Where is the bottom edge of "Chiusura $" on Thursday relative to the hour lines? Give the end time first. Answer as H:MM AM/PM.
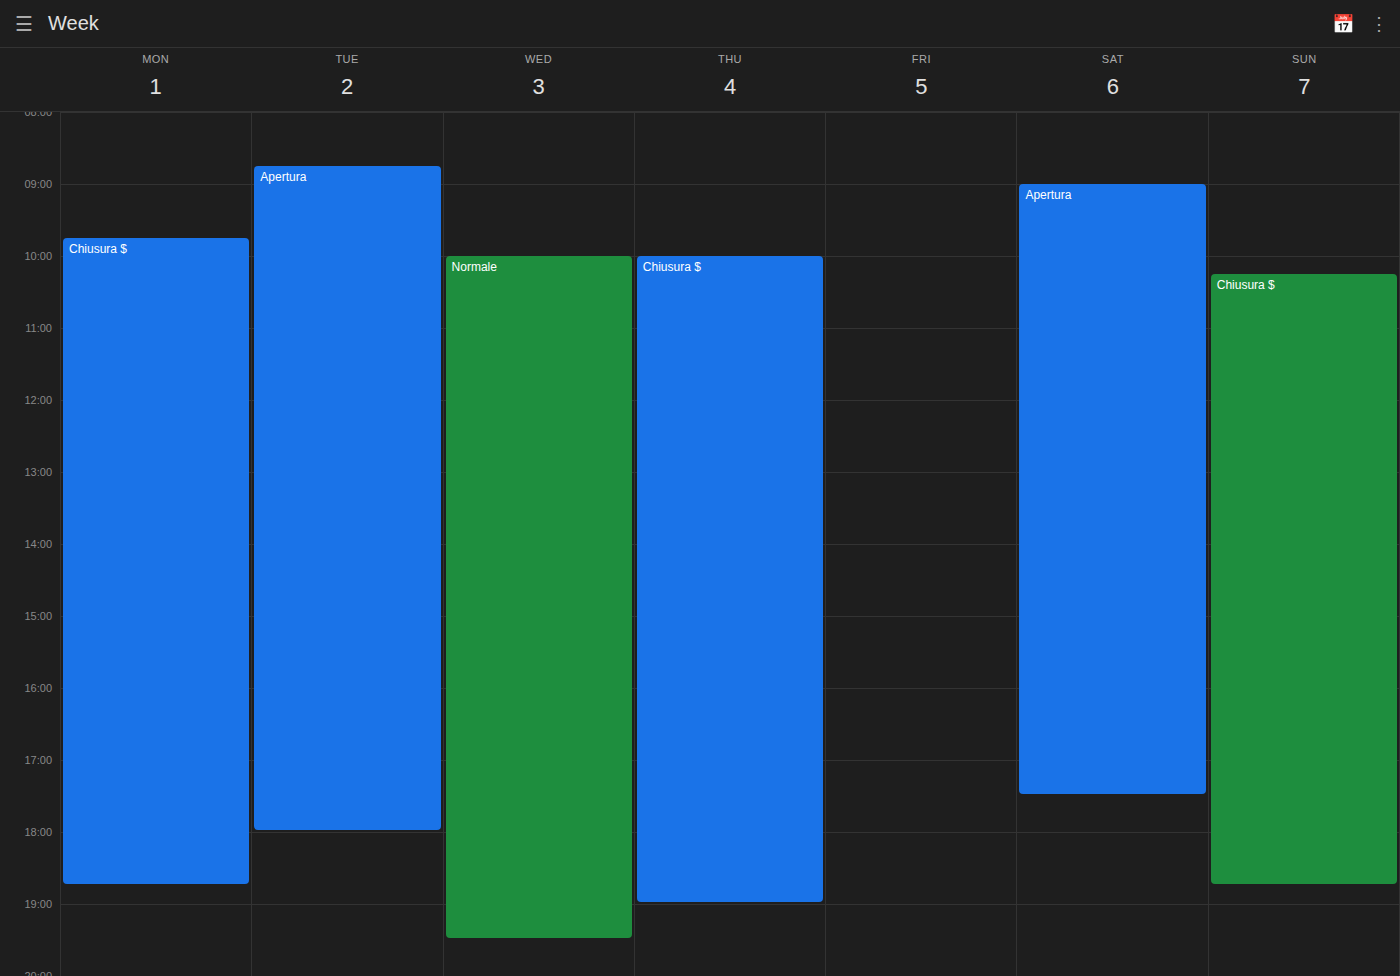
7:00 PM -- exactly on the 7 PM line.